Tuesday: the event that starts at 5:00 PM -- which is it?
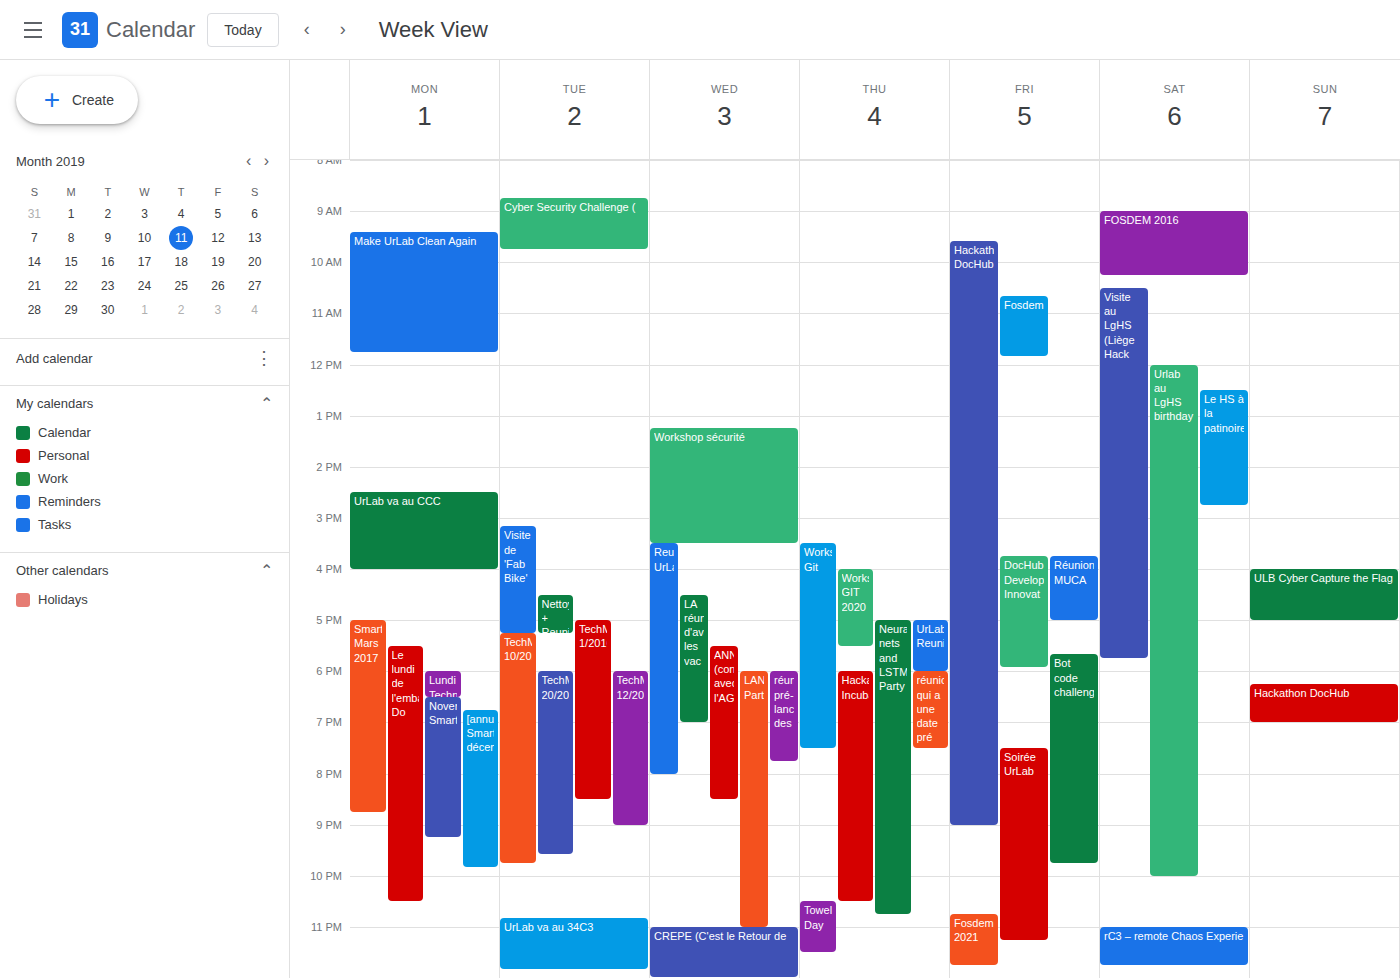
"TechMardi 1/2016"